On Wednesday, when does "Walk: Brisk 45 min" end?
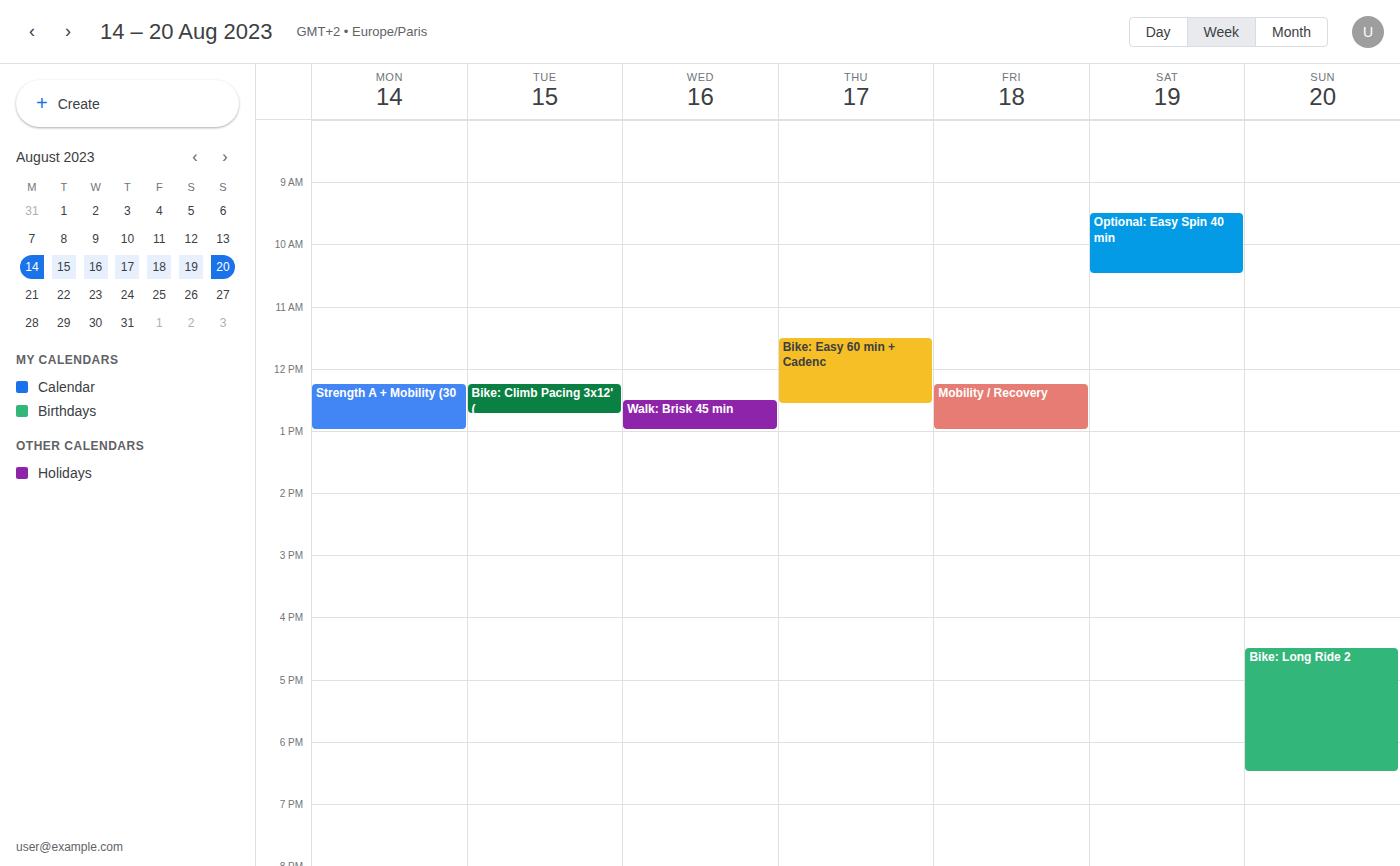
1:00 PM